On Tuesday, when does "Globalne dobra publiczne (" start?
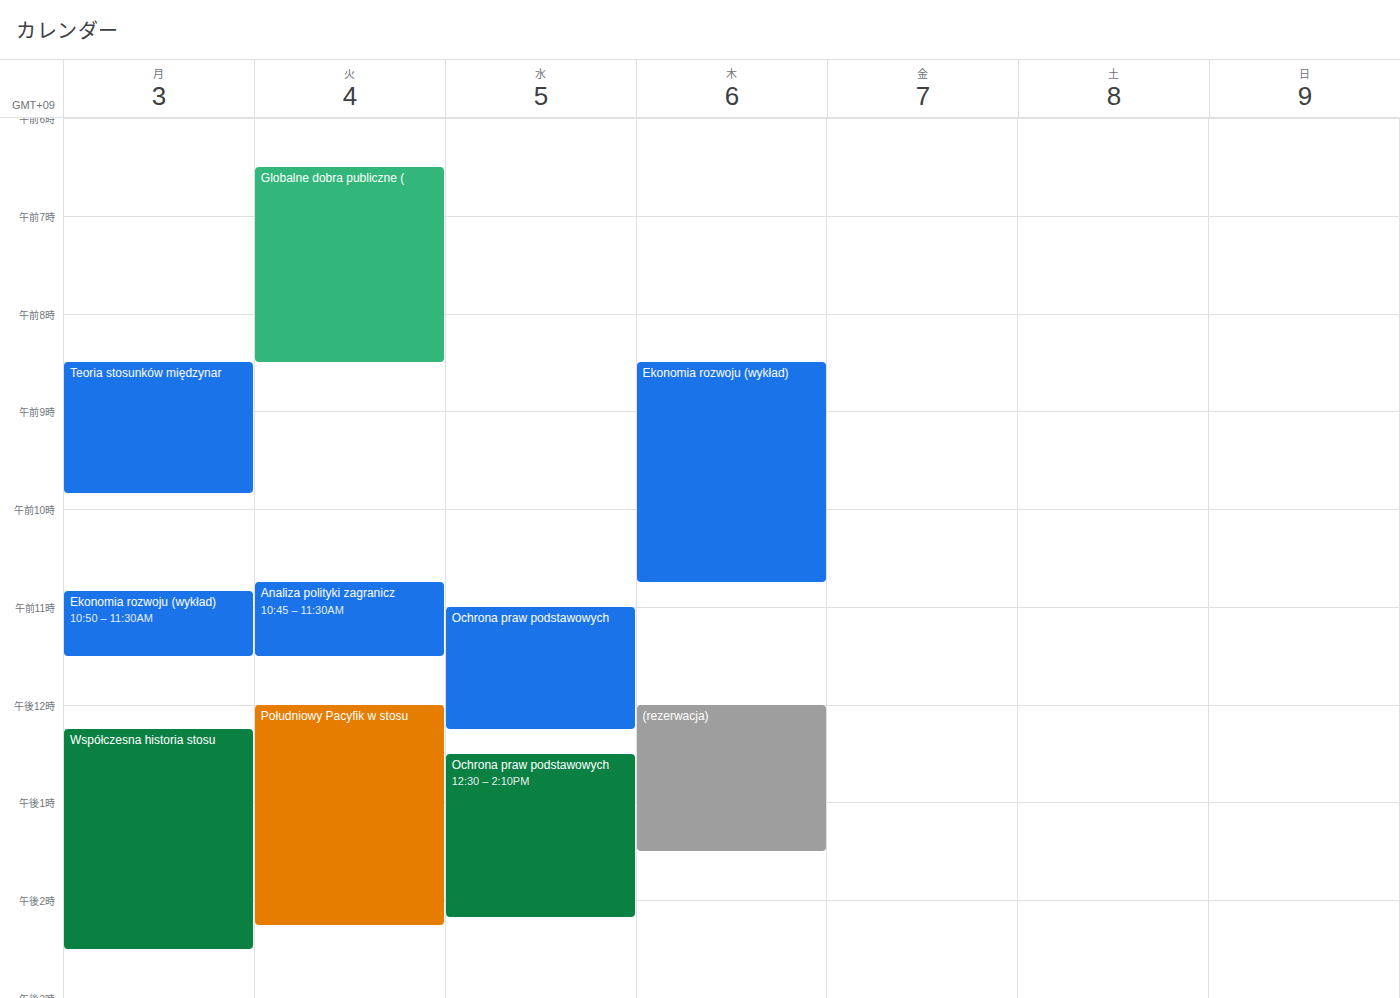
6:30 AM